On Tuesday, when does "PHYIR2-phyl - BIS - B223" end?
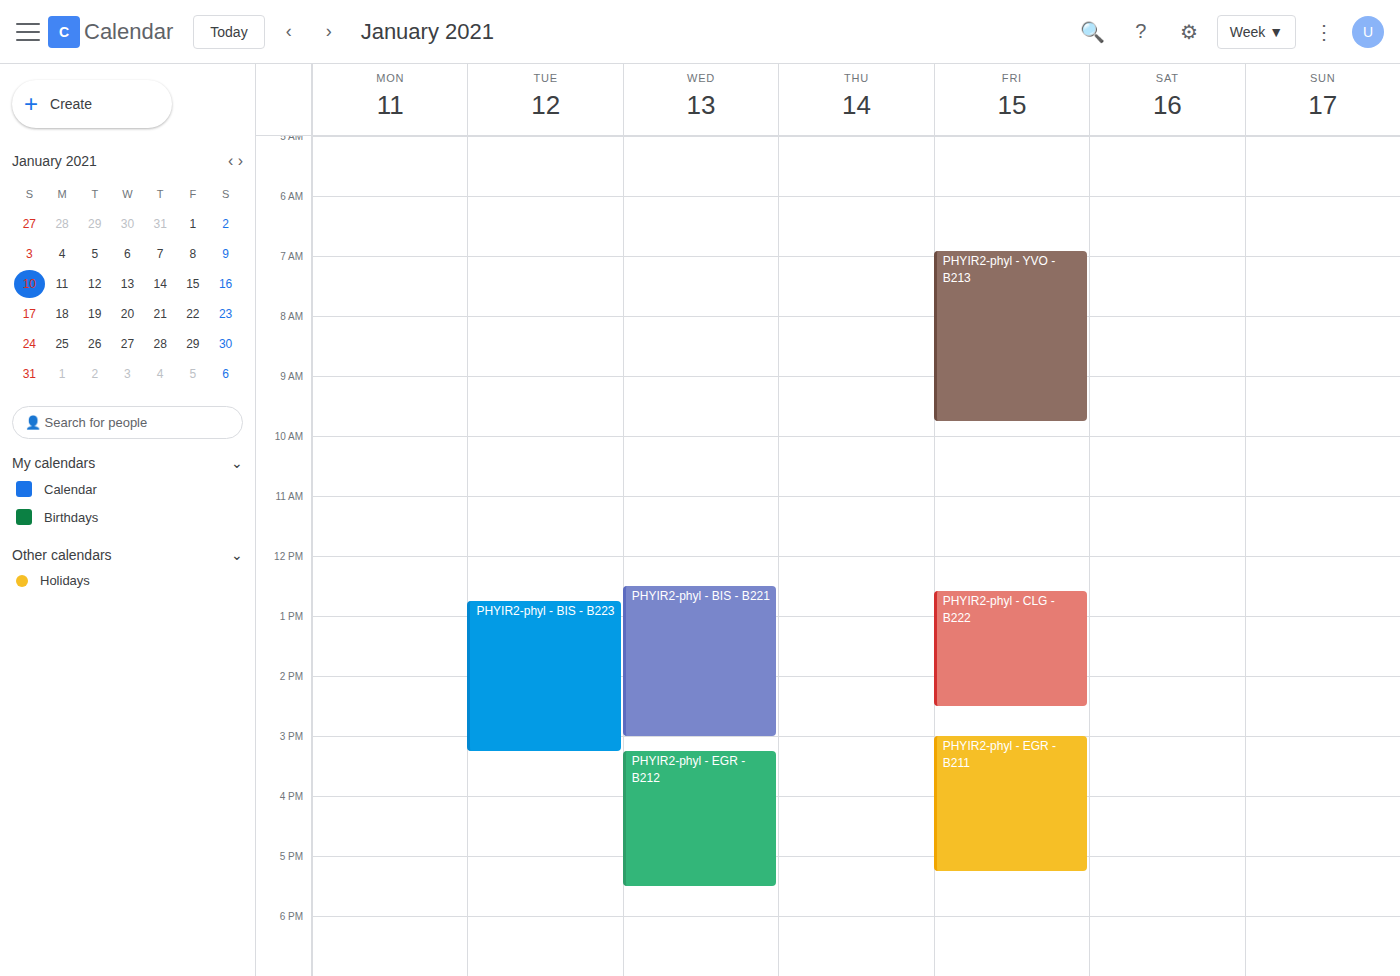
3:15 PM